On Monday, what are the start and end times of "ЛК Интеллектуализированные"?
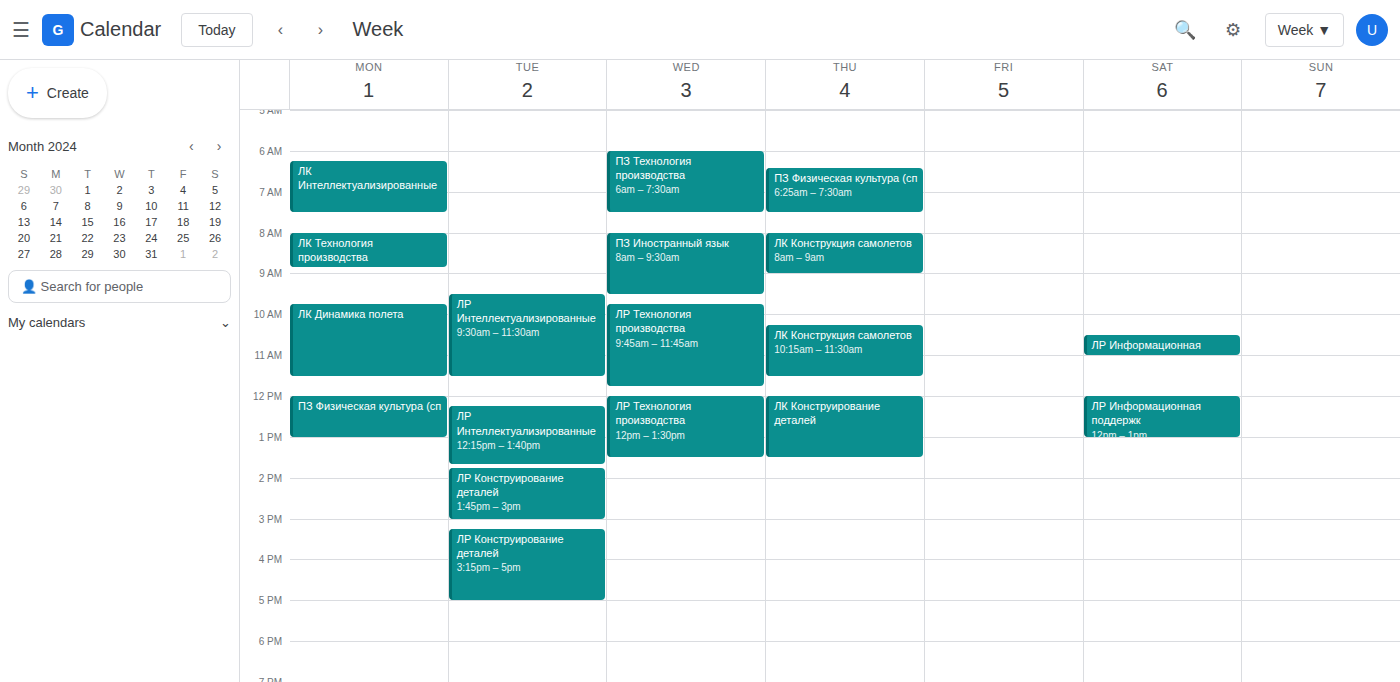
6:15 AM to 7:30 AM